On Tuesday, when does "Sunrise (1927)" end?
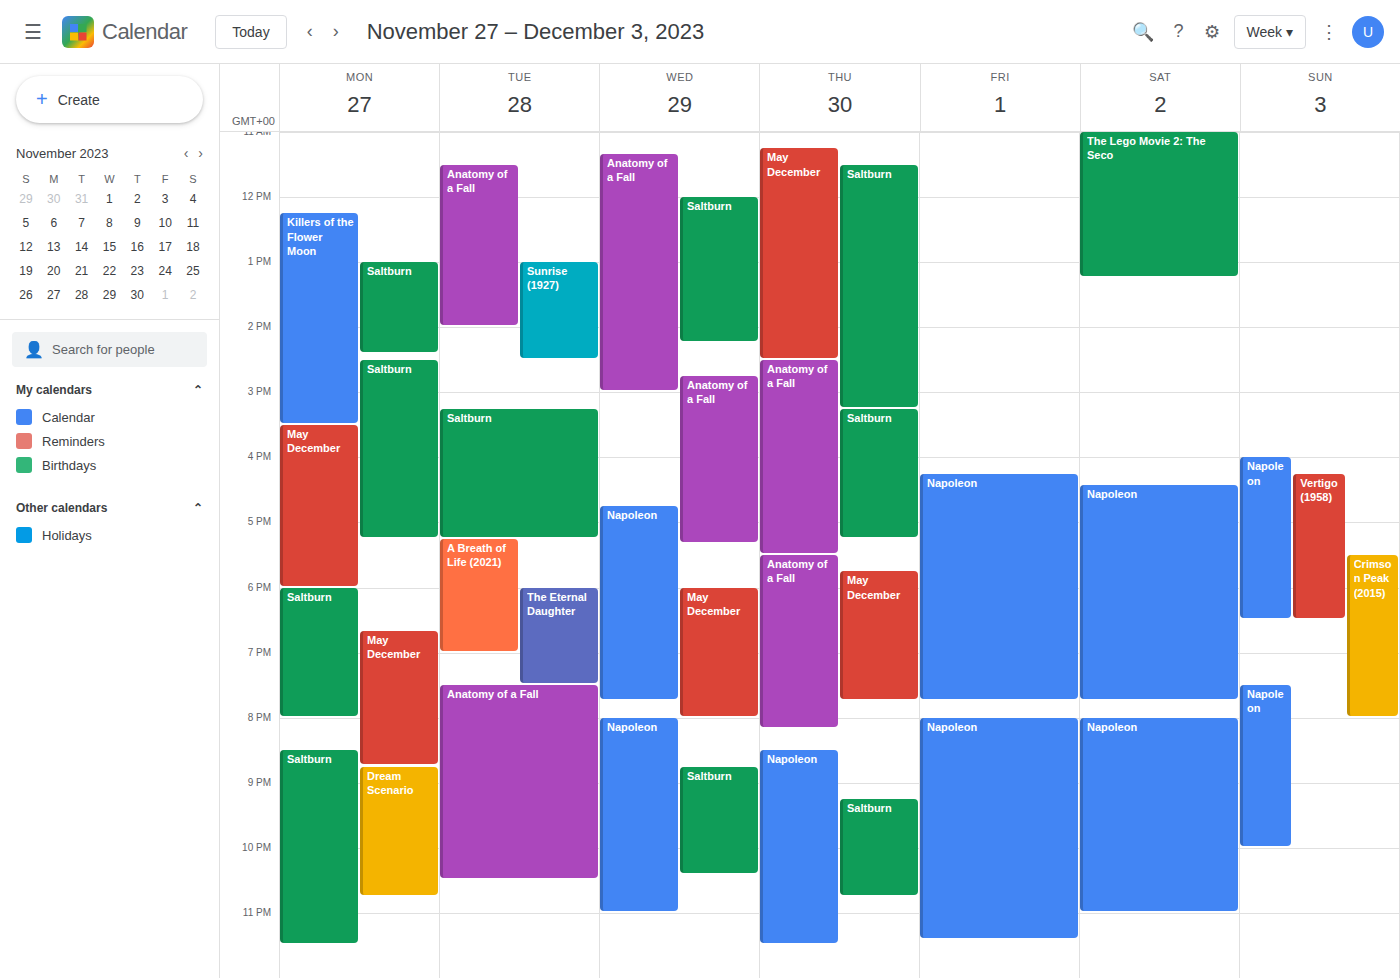
14:30